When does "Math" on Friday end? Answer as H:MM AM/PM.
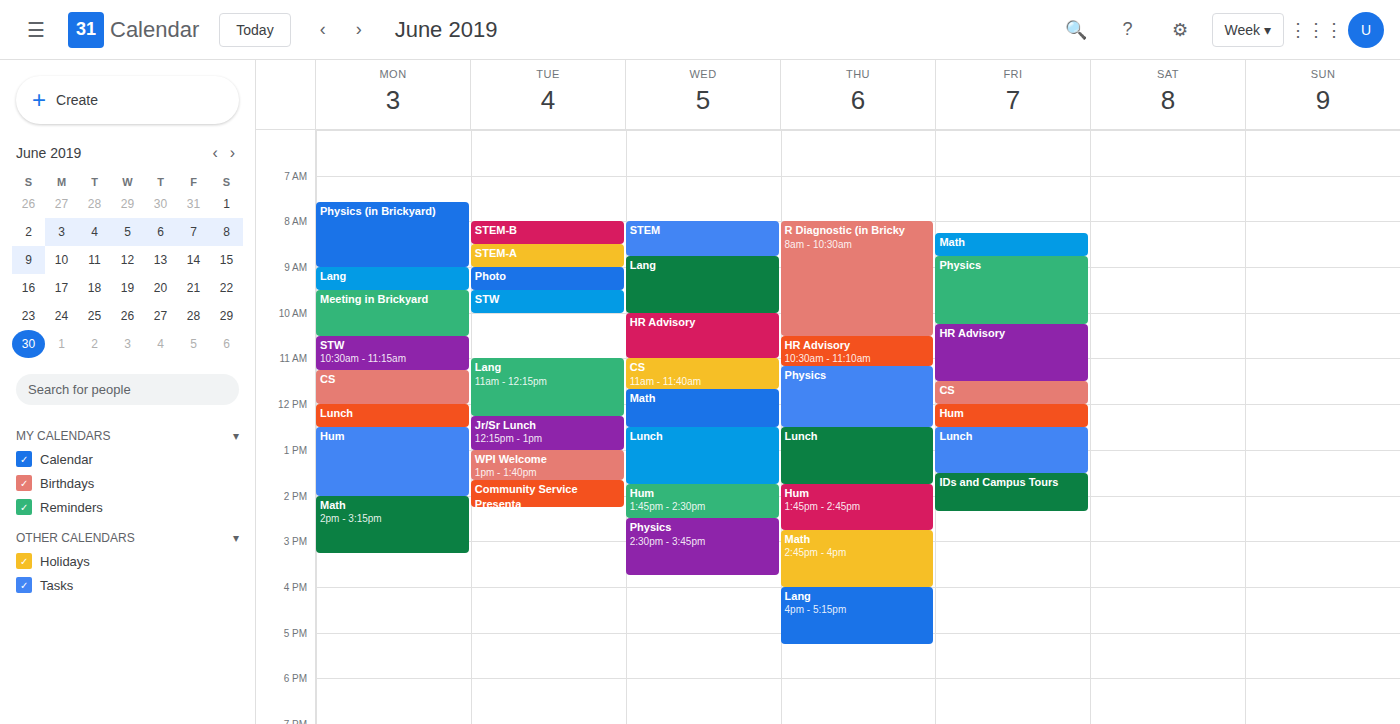
8:45 AM